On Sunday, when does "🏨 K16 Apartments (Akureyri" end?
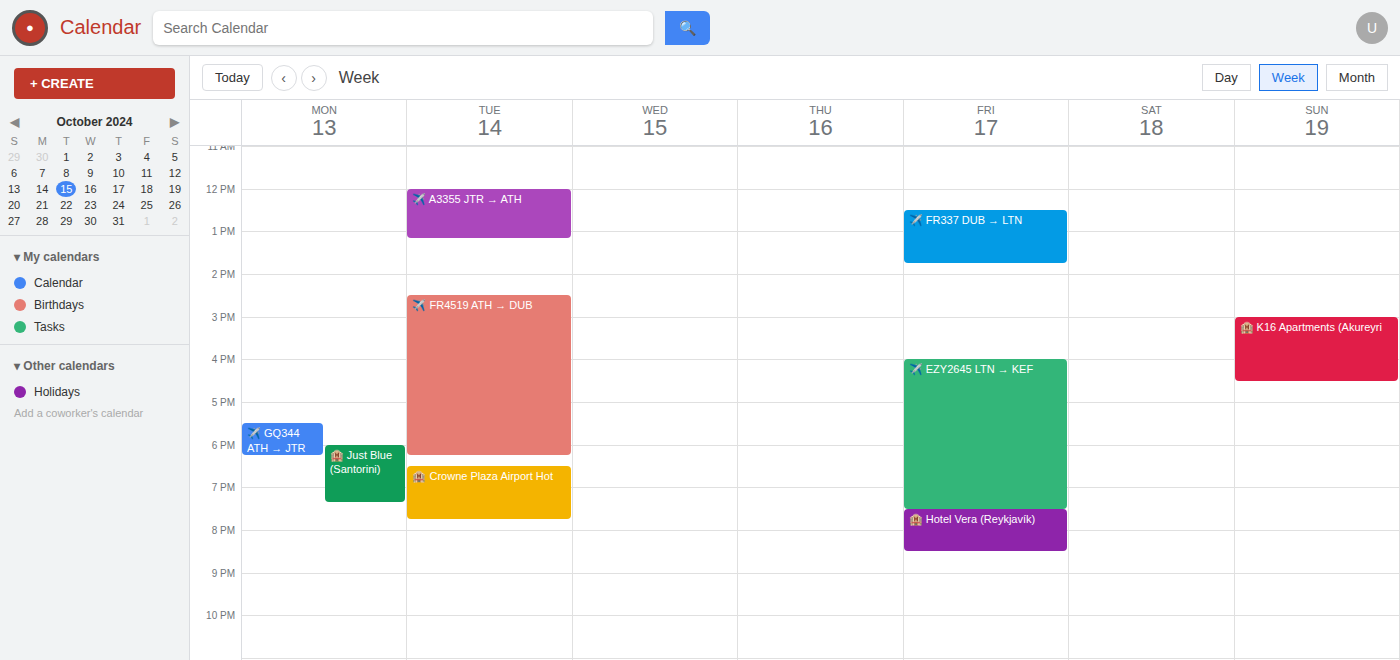
4:30 PM